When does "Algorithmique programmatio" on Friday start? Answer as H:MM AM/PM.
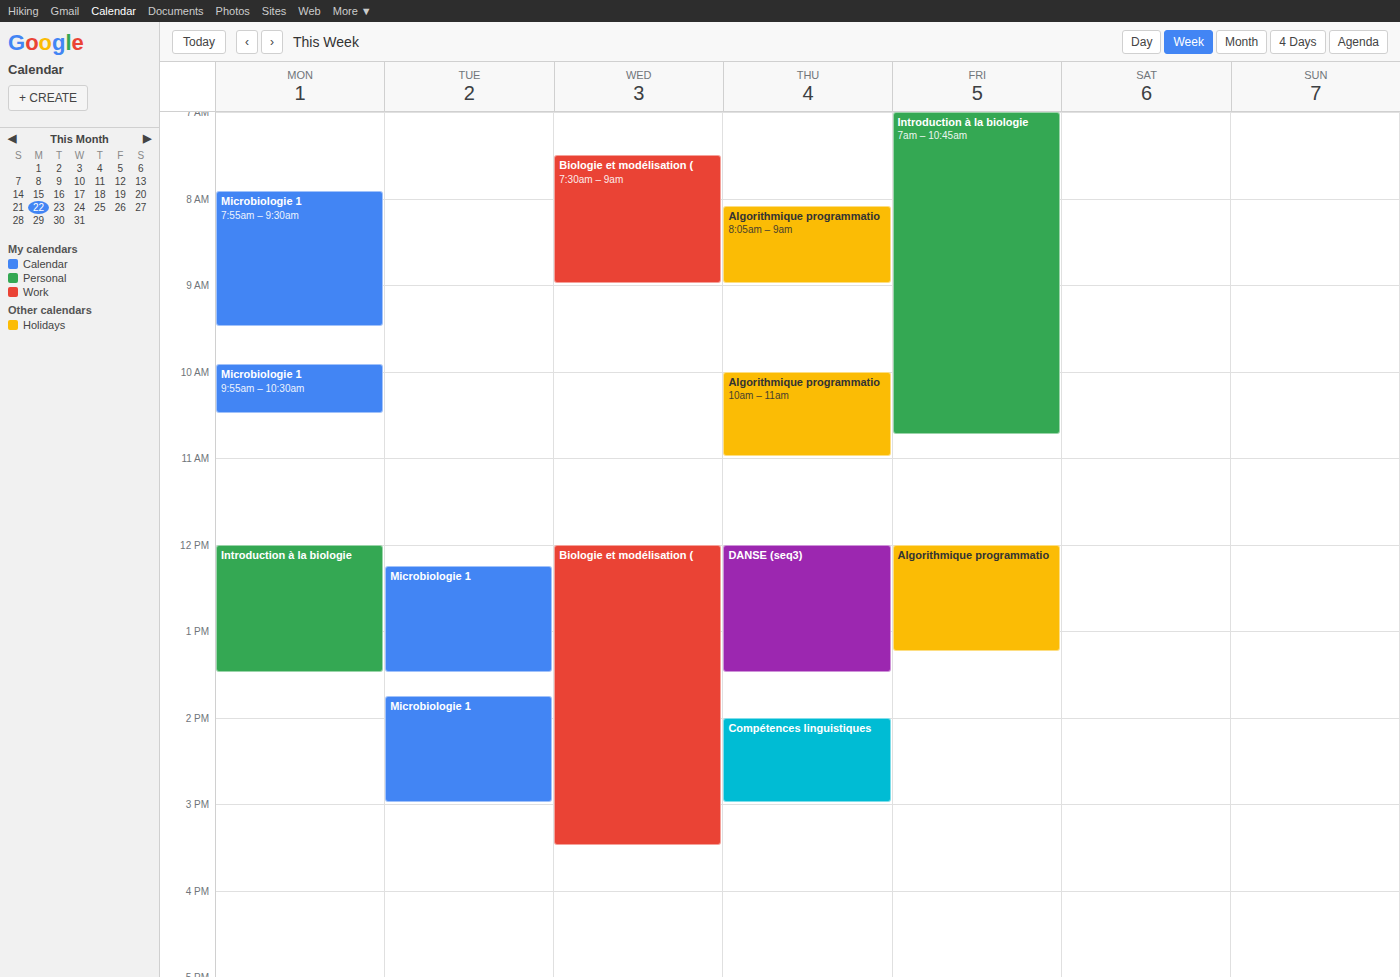
12:00 PM